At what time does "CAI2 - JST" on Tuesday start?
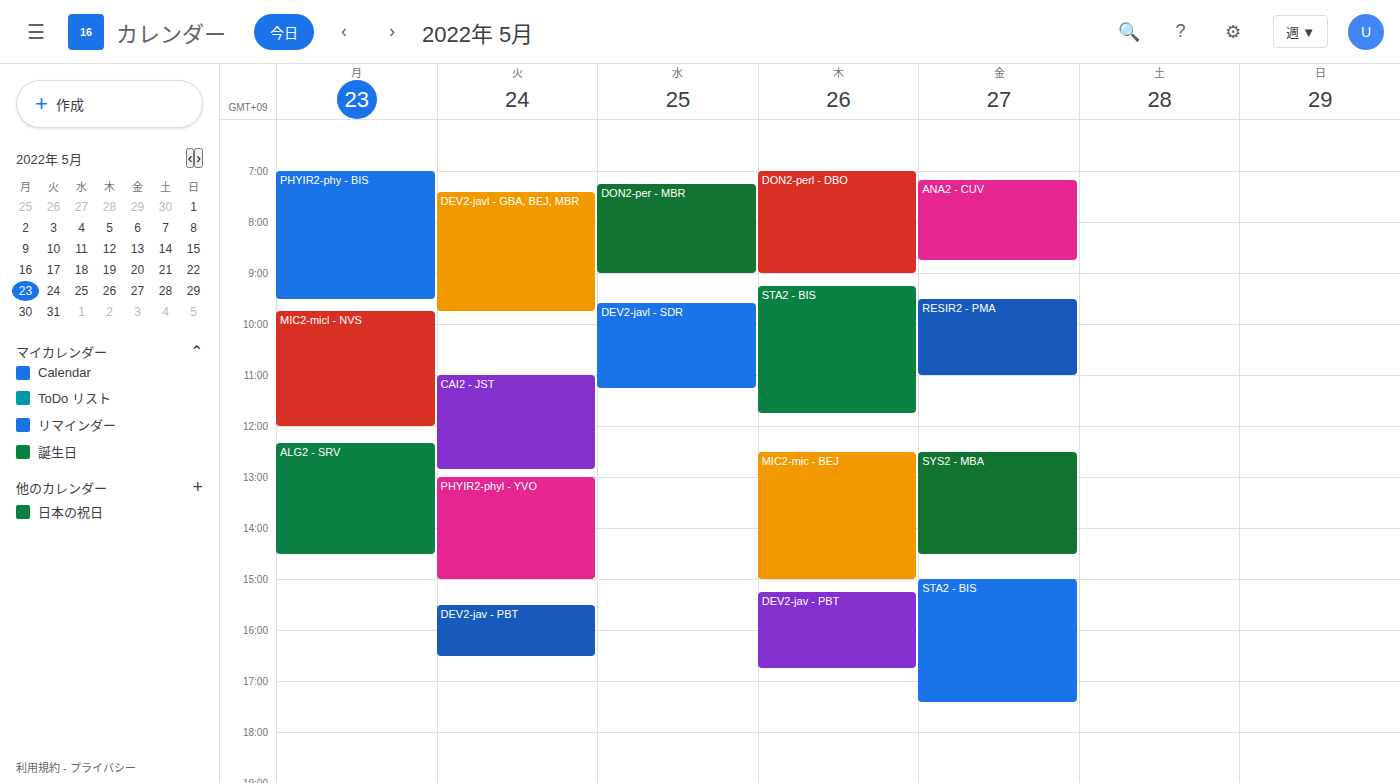
11:00 AM